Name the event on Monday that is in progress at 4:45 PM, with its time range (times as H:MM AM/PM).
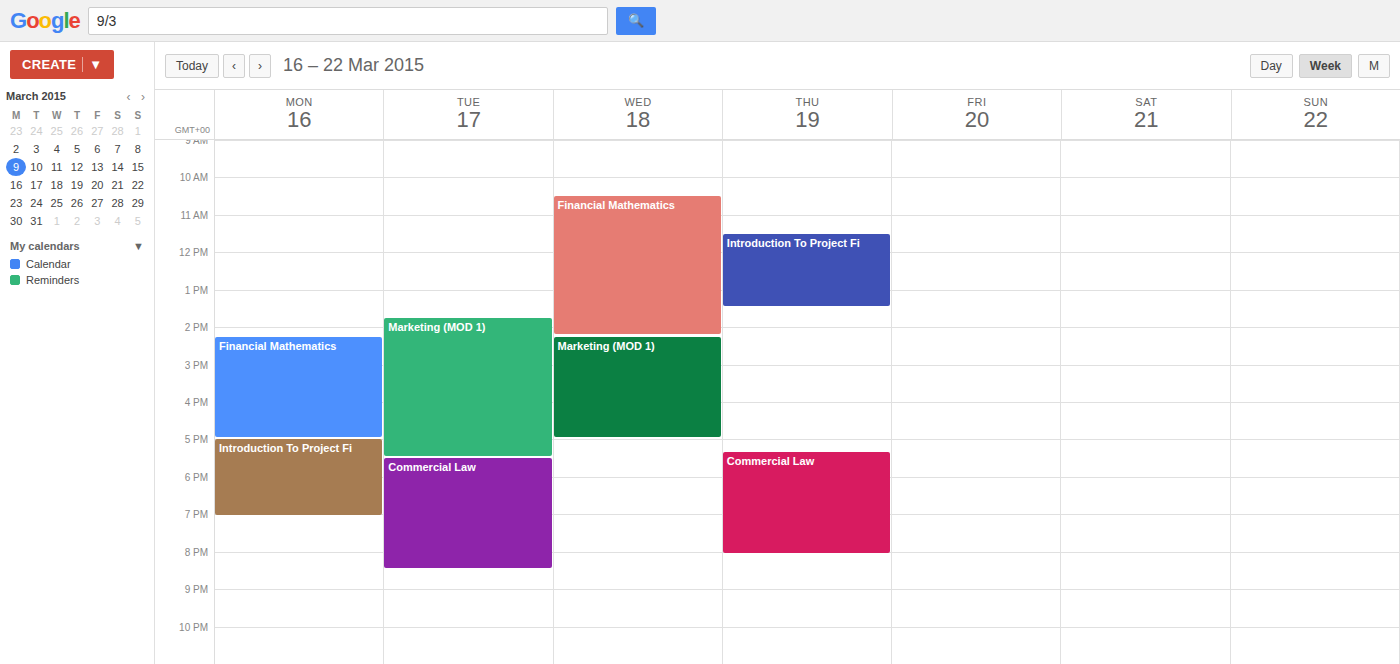
"Financial Mathematics", 2:15 PM to 5:00 PM